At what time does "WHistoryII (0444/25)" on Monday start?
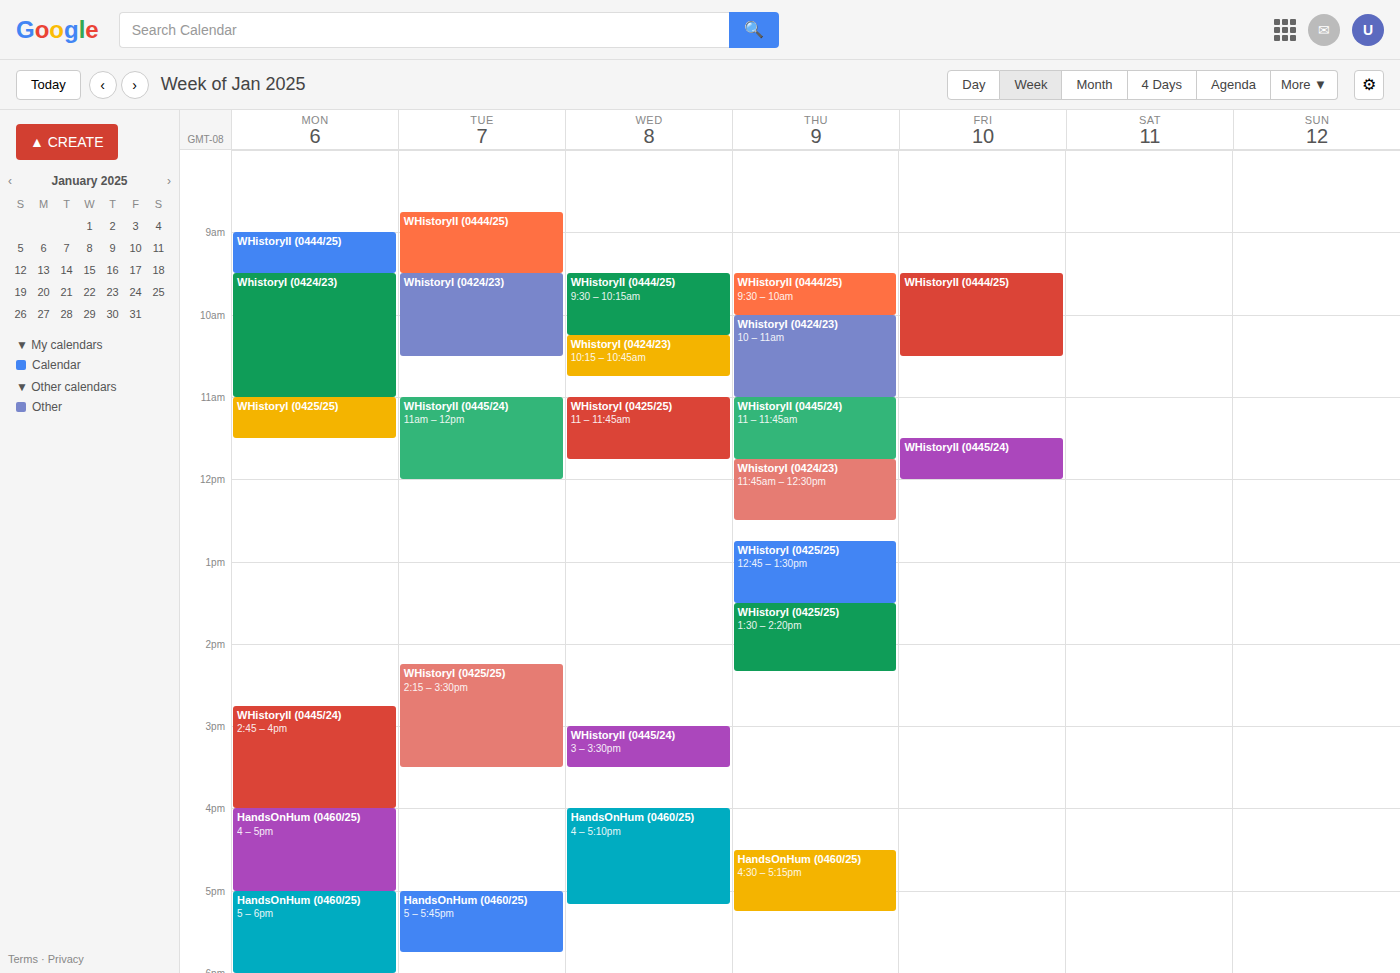
9:00 AM